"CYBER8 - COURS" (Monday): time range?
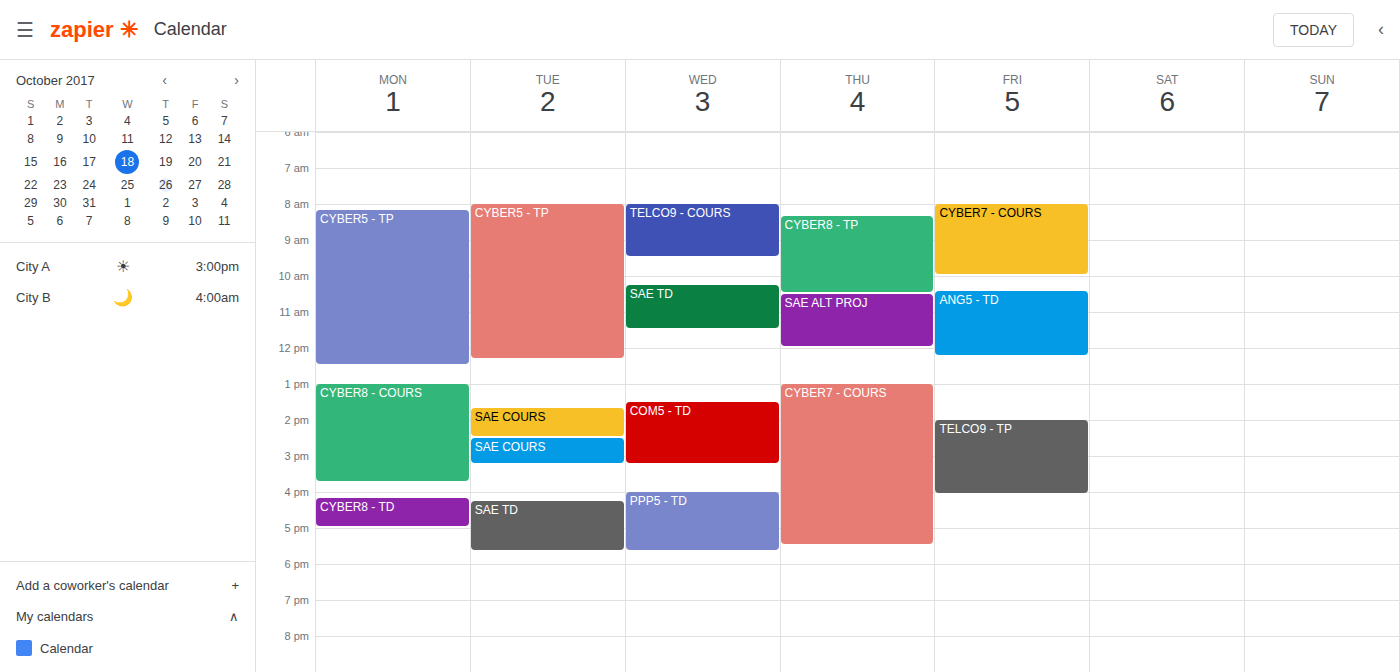
1:00 PM to 3:45 PM